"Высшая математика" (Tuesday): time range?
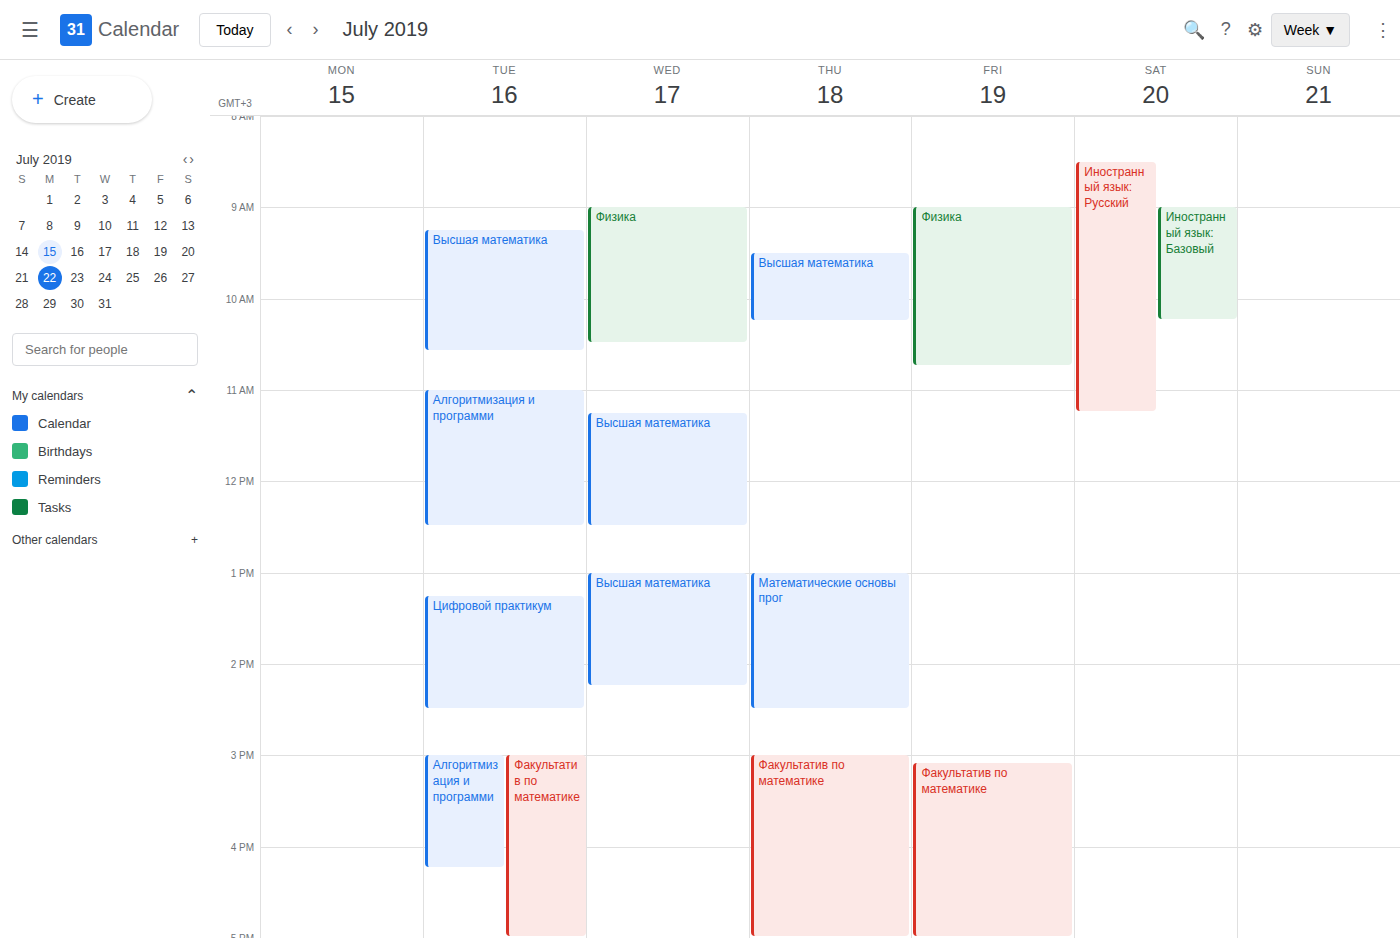
9:15 AM to 10:35 AM